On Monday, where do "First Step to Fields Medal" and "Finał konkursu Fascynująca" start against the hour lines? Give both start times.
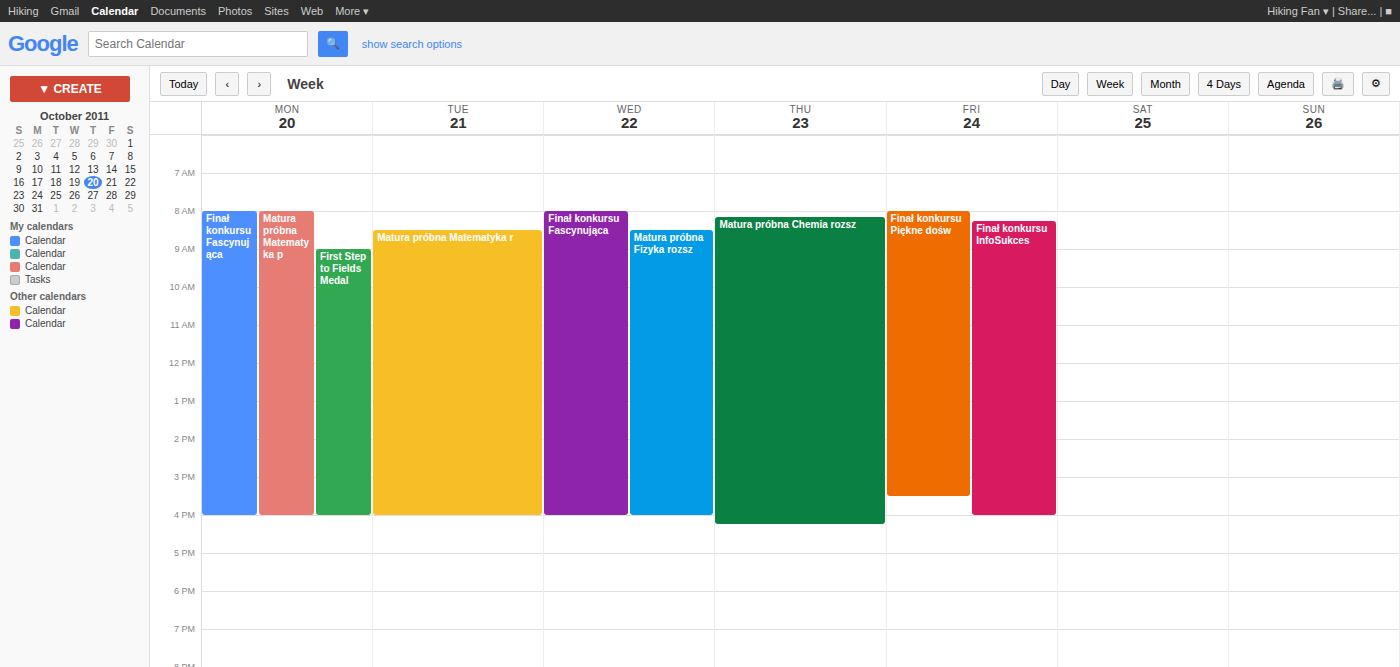
"First Step to Fields Medal": 9:00 AM, exactly on the 9 AM line. "Finał konkursu Fascynująca": 8:00 AM, exactly on the 8 AM line.